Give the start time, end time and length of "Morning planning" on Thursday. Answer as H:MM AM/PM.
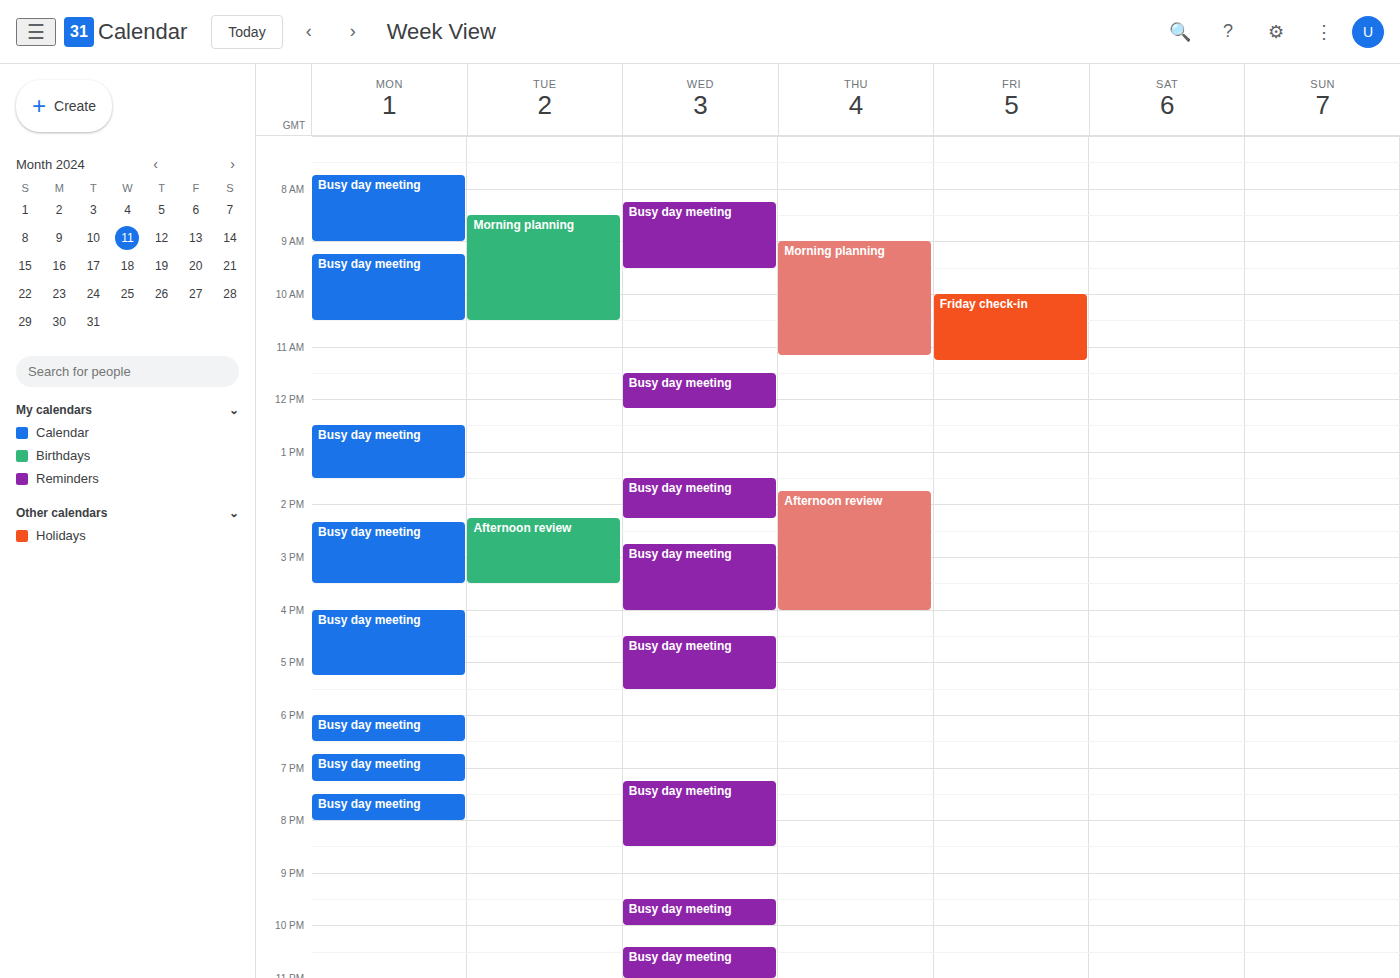
9:00 AM to 11:10 AM, 2 hours 10 minutes